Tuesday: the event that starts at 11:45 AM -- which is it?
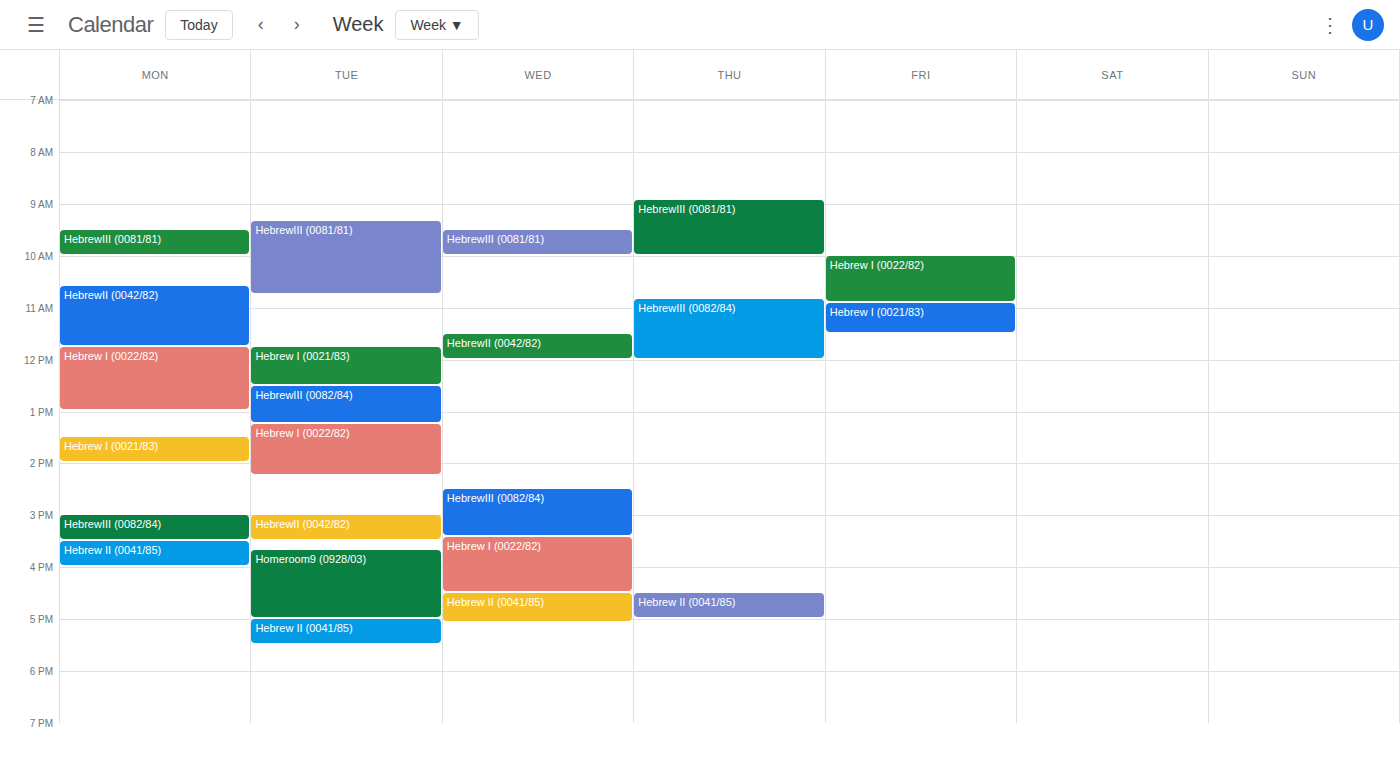
"Hebrew I (0021/83)"